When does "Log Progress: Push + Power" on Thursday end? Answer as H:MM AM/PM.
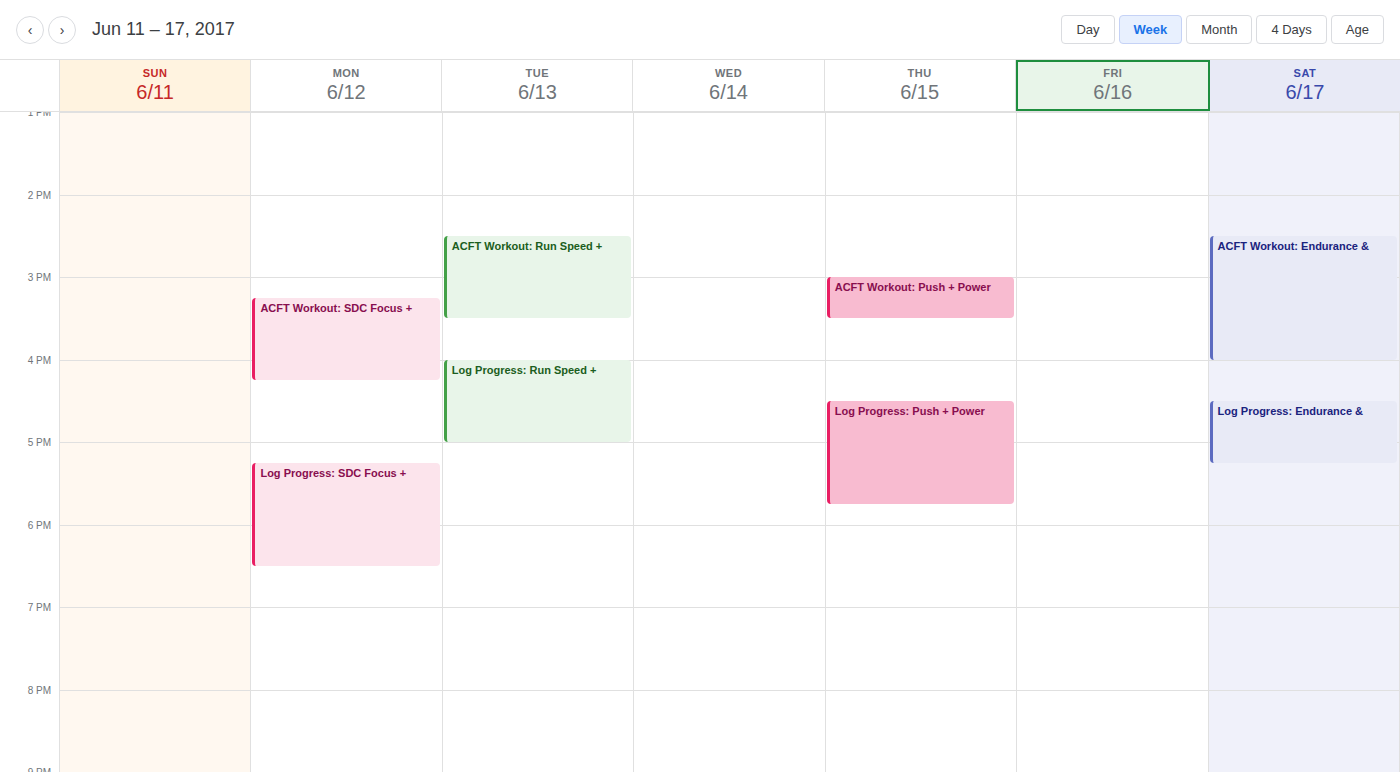
5:45 PM